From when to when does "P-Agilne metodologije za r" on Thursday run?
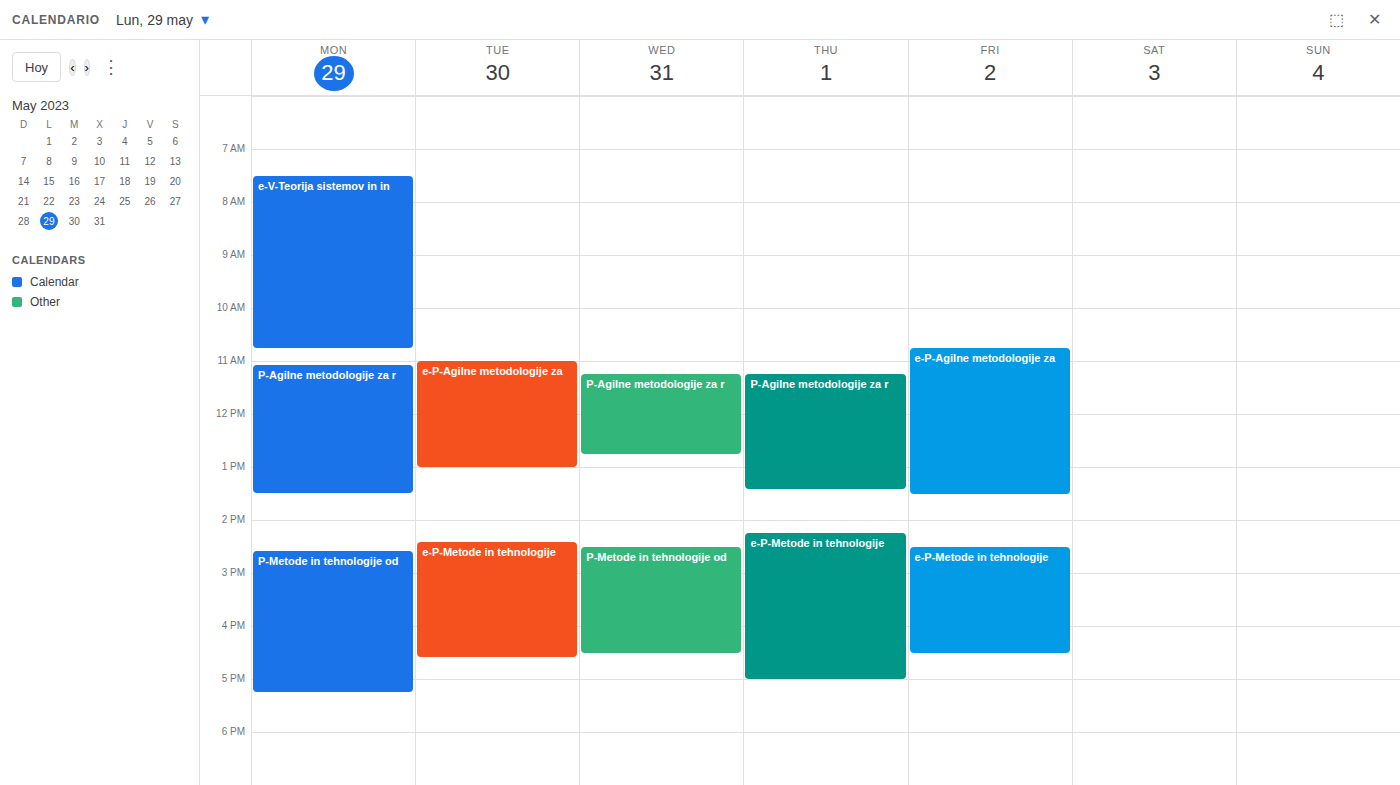
11:15 to 13:25